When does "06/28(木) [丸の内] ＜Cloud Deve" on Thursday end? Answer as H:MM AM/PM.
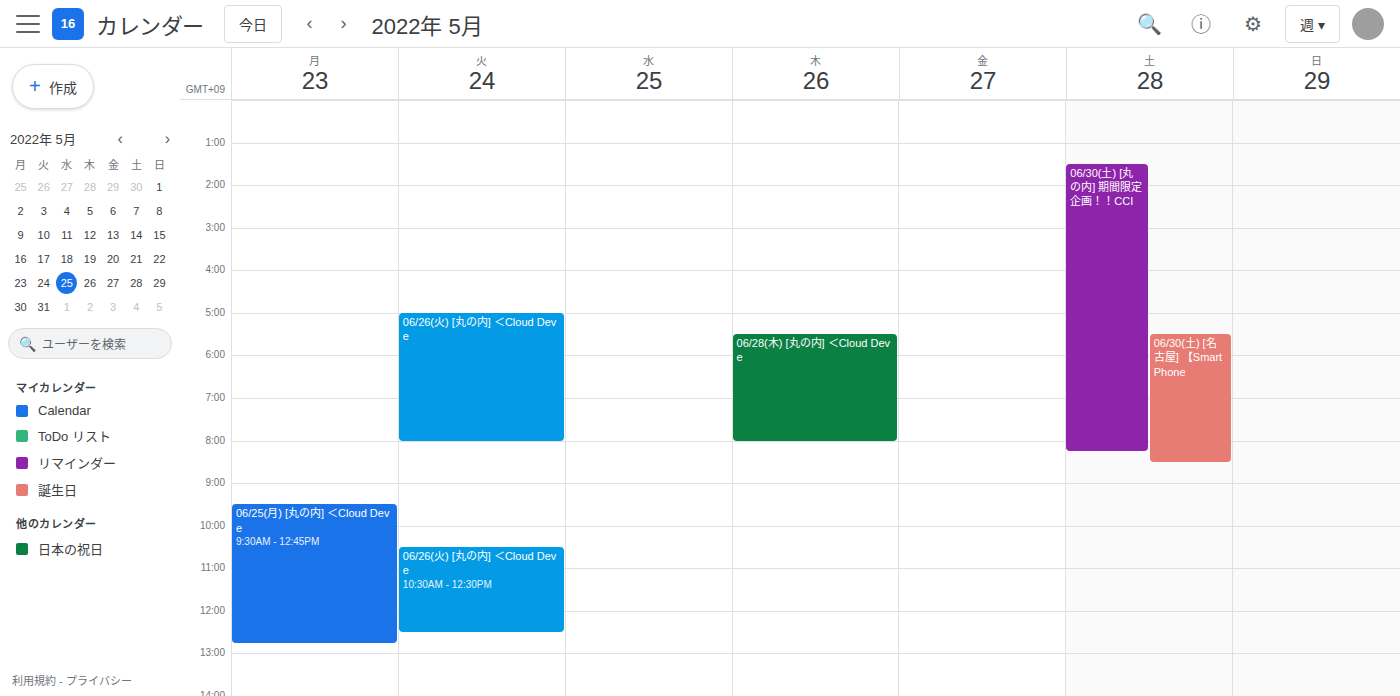
8:00 AM